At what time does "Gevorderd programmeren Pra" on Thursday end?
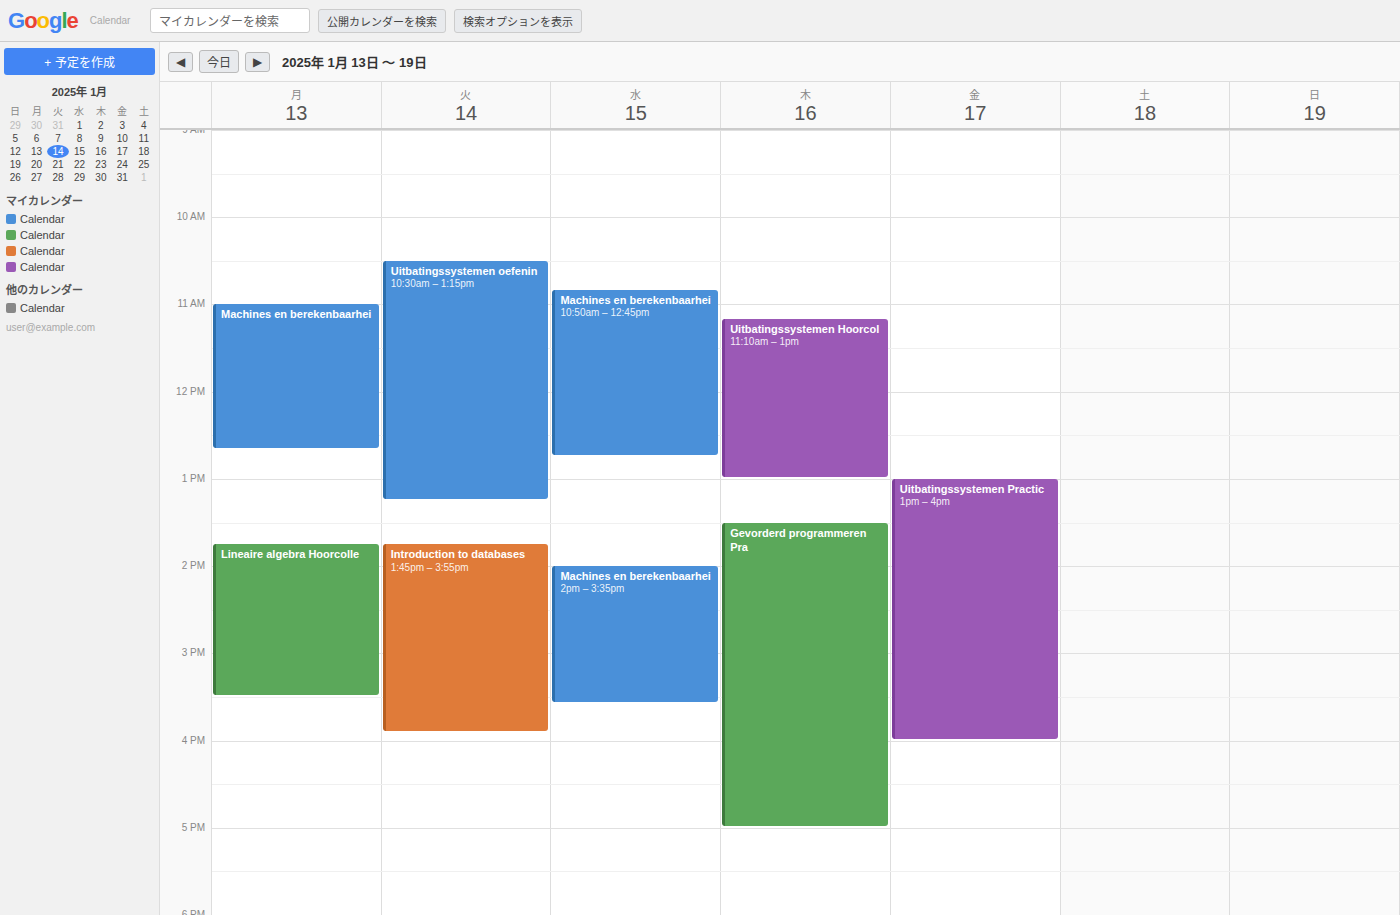
5:00 PM